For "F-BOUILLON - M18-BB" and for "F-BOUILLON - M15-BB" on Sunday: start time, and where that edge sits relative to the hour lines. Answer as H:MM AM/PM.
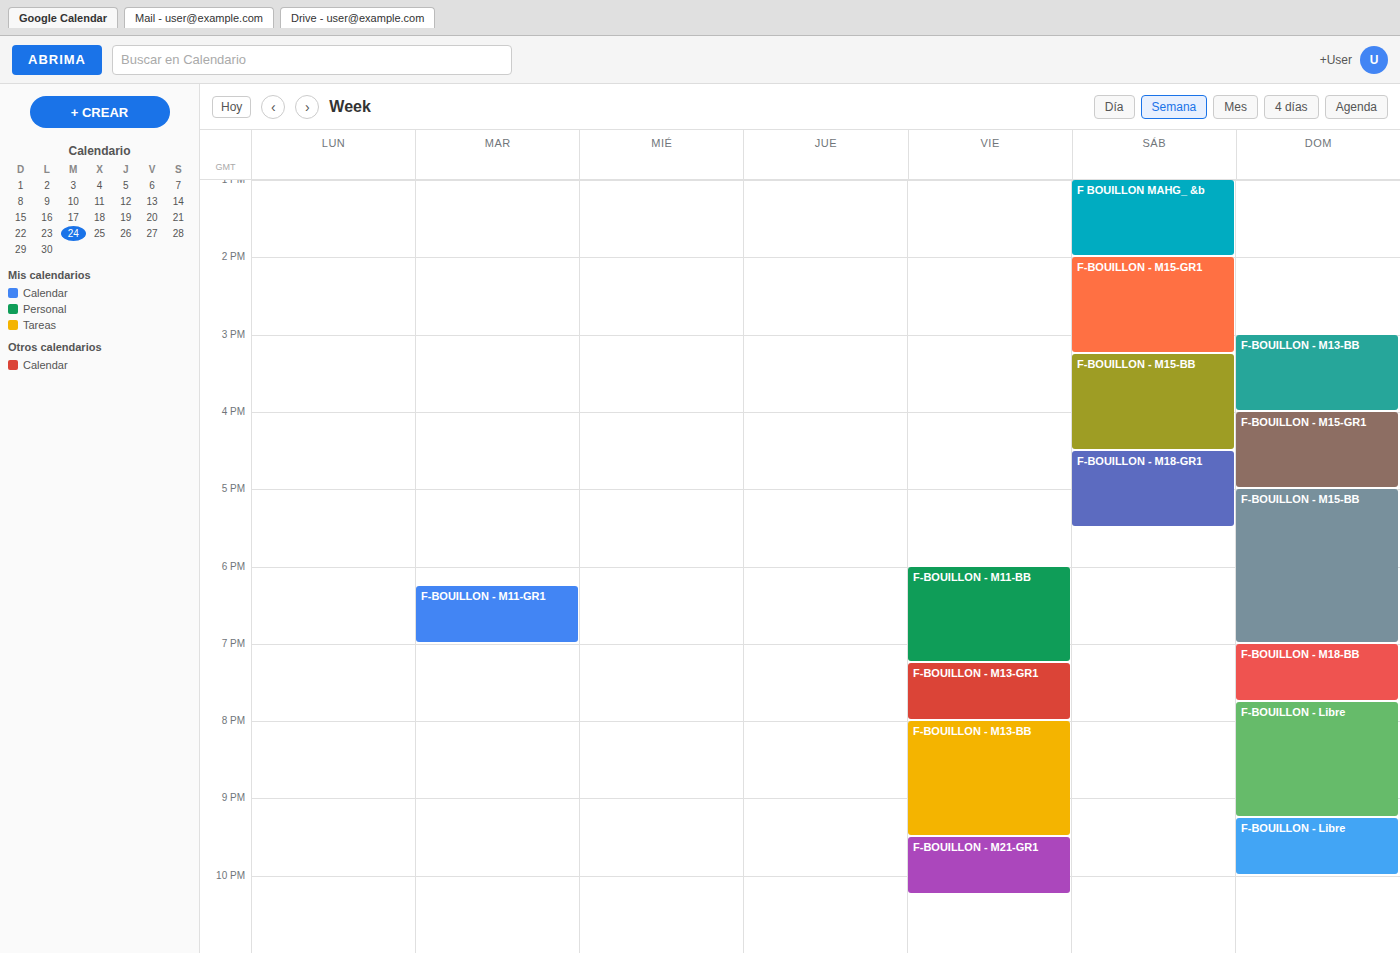
"F-BOUILLON - M18-BB": 7:00 PM, exactly on the 7 PM line. "F-BOUILLON - M15-BB": 5:00 PM, exactly on the 5 PM line.